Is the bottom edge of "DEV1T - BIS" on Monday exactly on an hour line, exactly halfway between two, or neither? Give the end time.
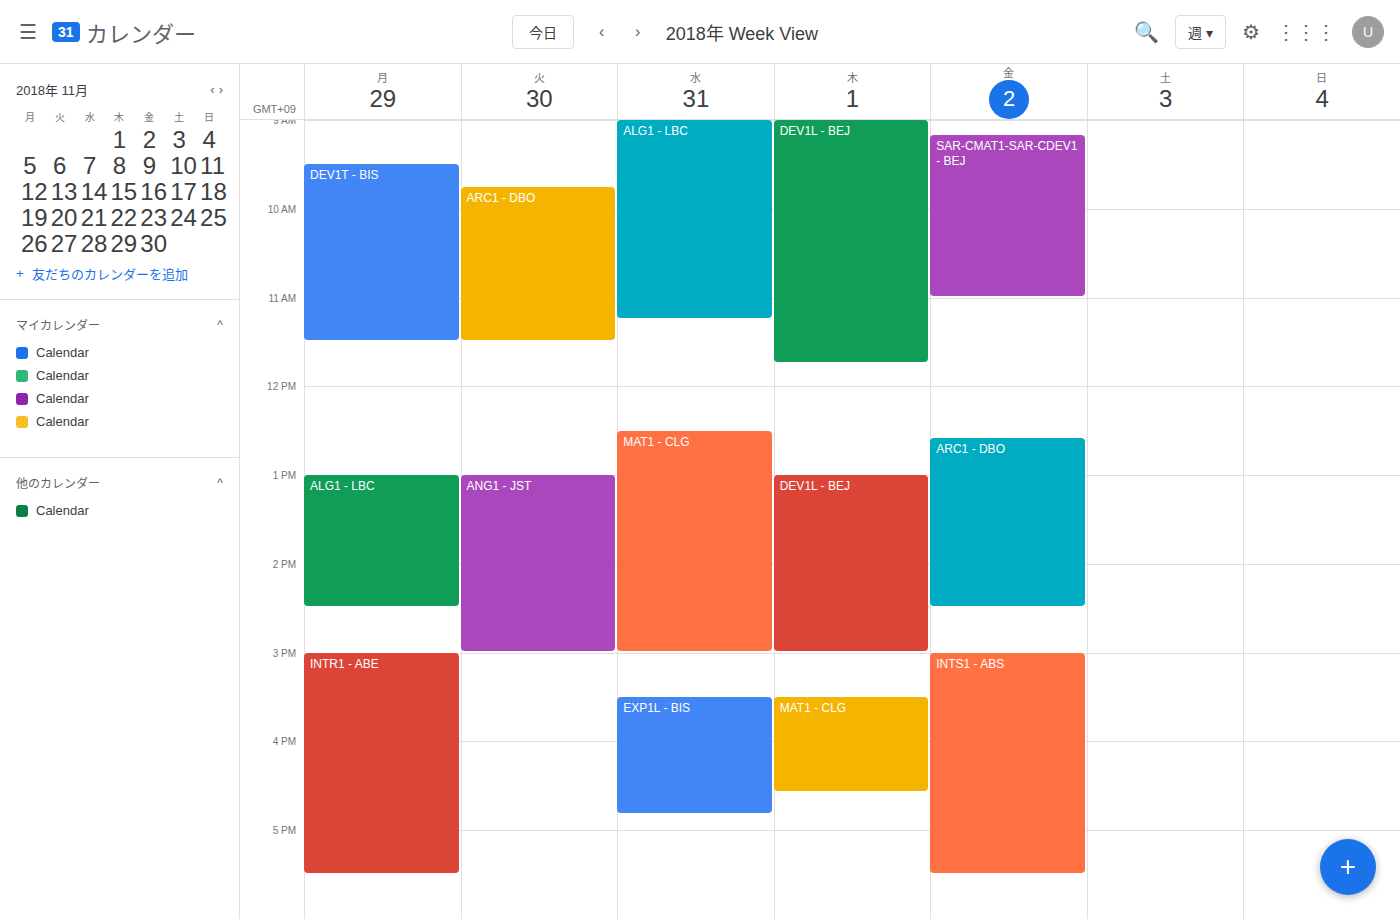
11:30 AM -- halfway between the 11 AM and 12 PM lines.